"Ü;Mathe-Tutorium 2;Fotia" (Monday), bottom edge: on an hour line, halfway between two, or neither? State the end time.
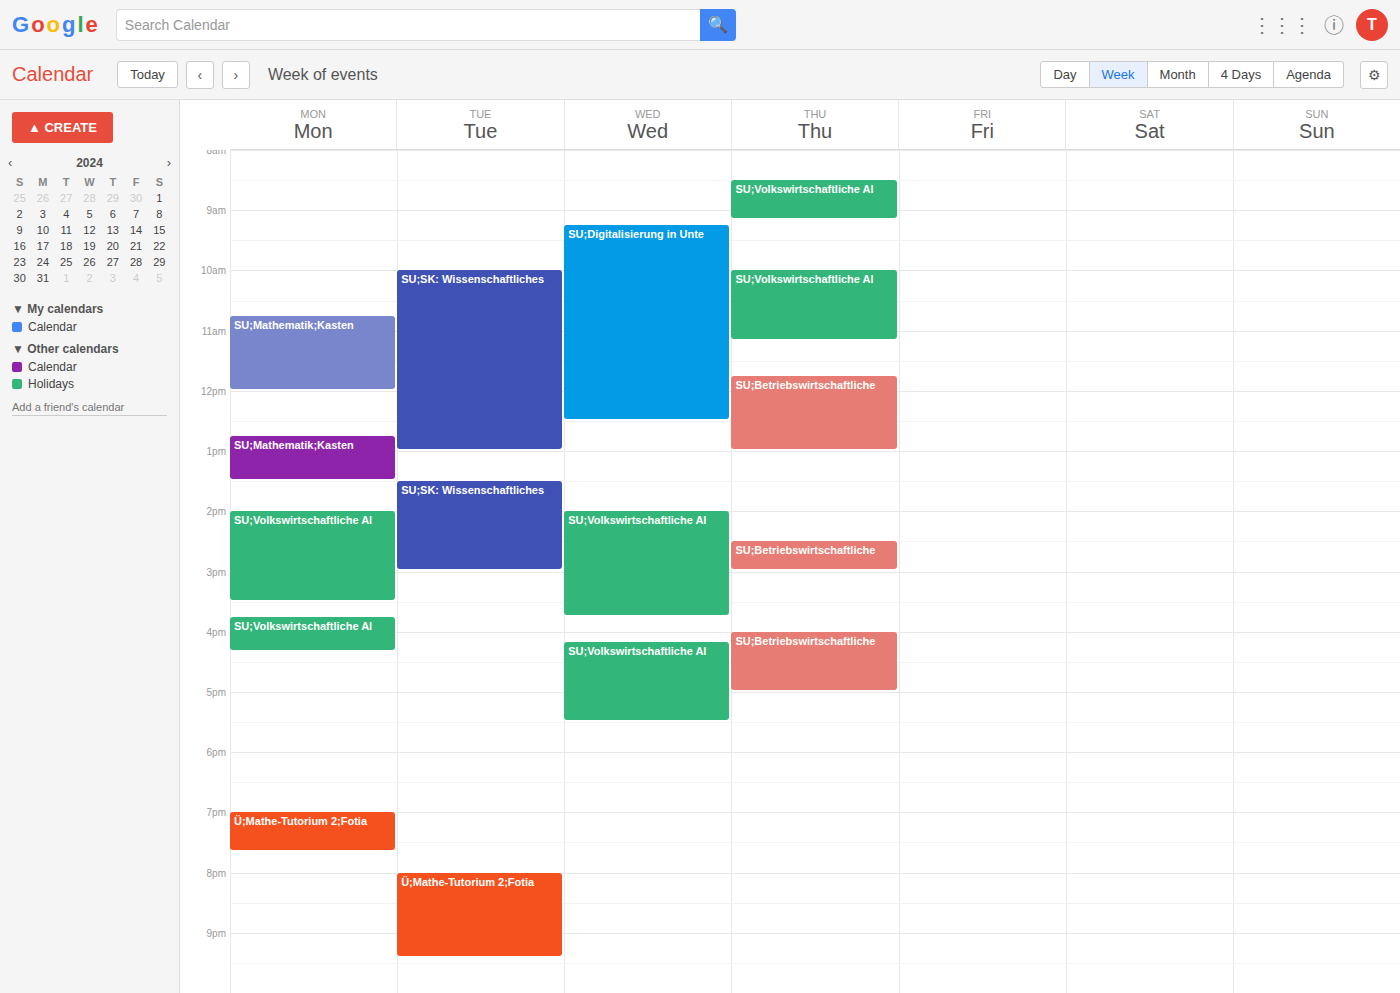
7:40 PM -- neither: 40 minutes below the 7 PM line and 20 minutes above the 8 PM line.